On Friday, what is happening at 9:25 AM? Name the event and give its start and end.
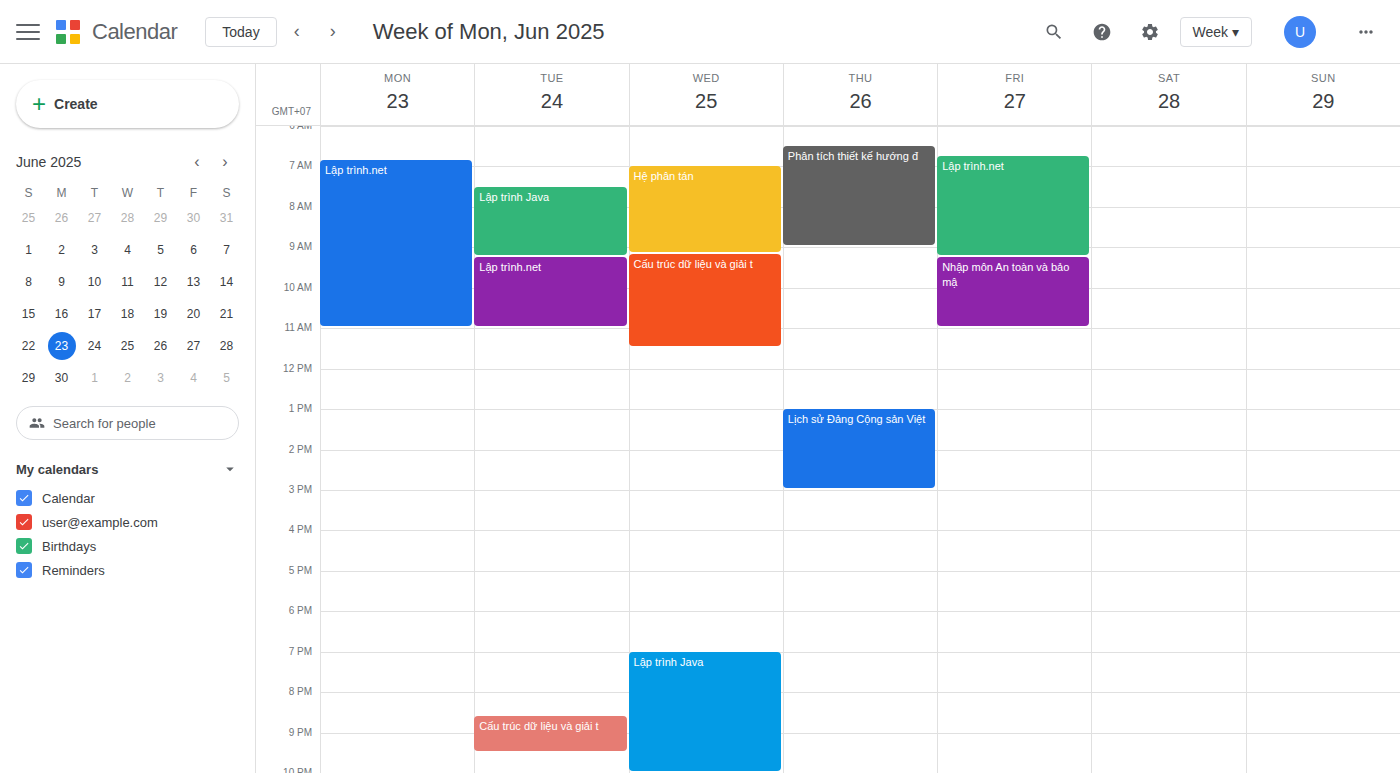
"Nhập môn An toàn và bảo mậ", 9:15 AM to 11:00 AM